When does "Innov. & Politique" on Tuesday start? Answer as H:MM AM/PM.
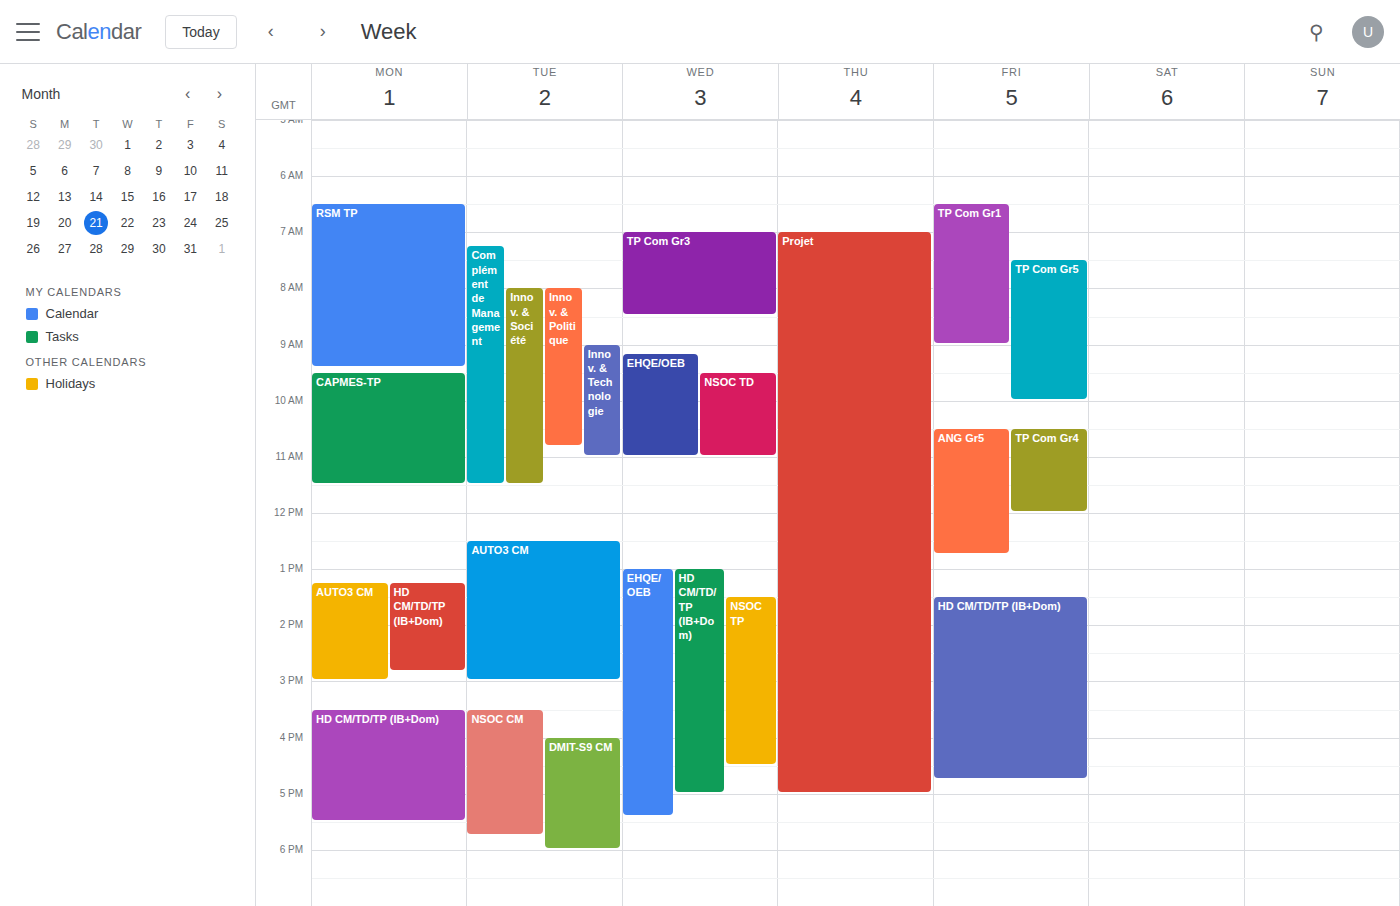
8:00 AM